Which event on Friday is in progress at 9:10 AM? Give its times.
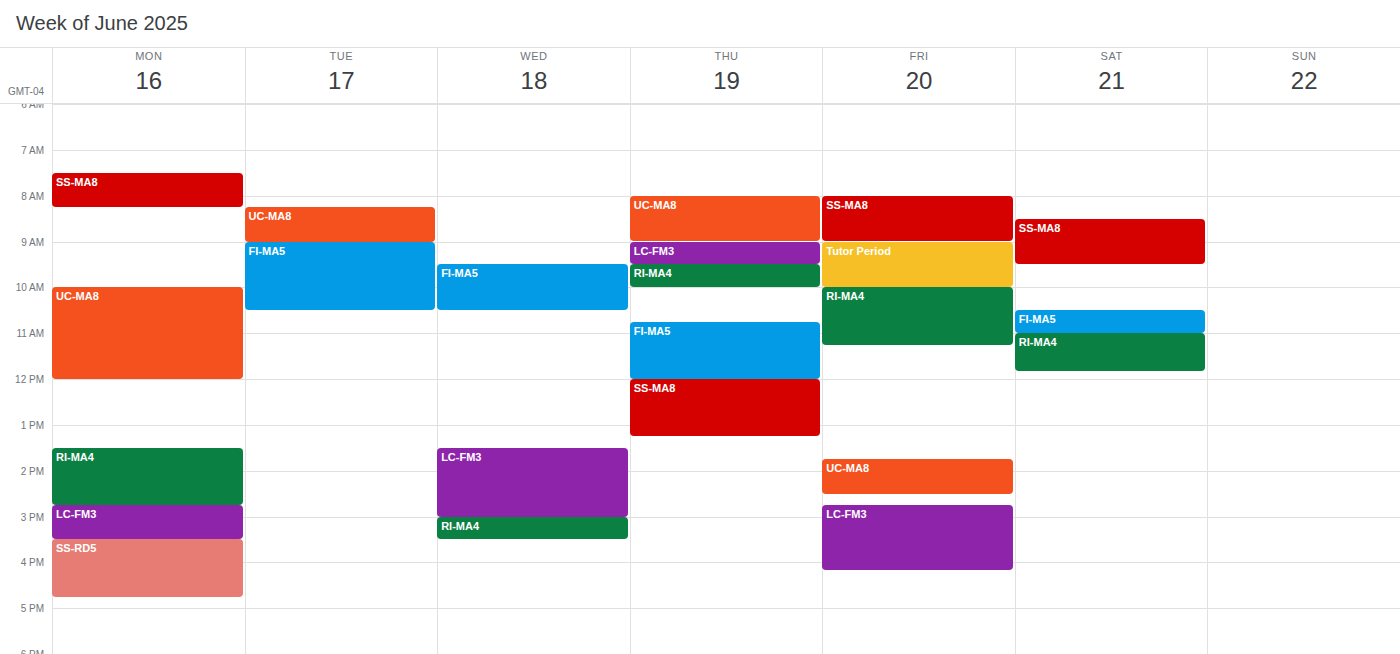
"Tutor Period", 9:00 AM to 10:00 AM